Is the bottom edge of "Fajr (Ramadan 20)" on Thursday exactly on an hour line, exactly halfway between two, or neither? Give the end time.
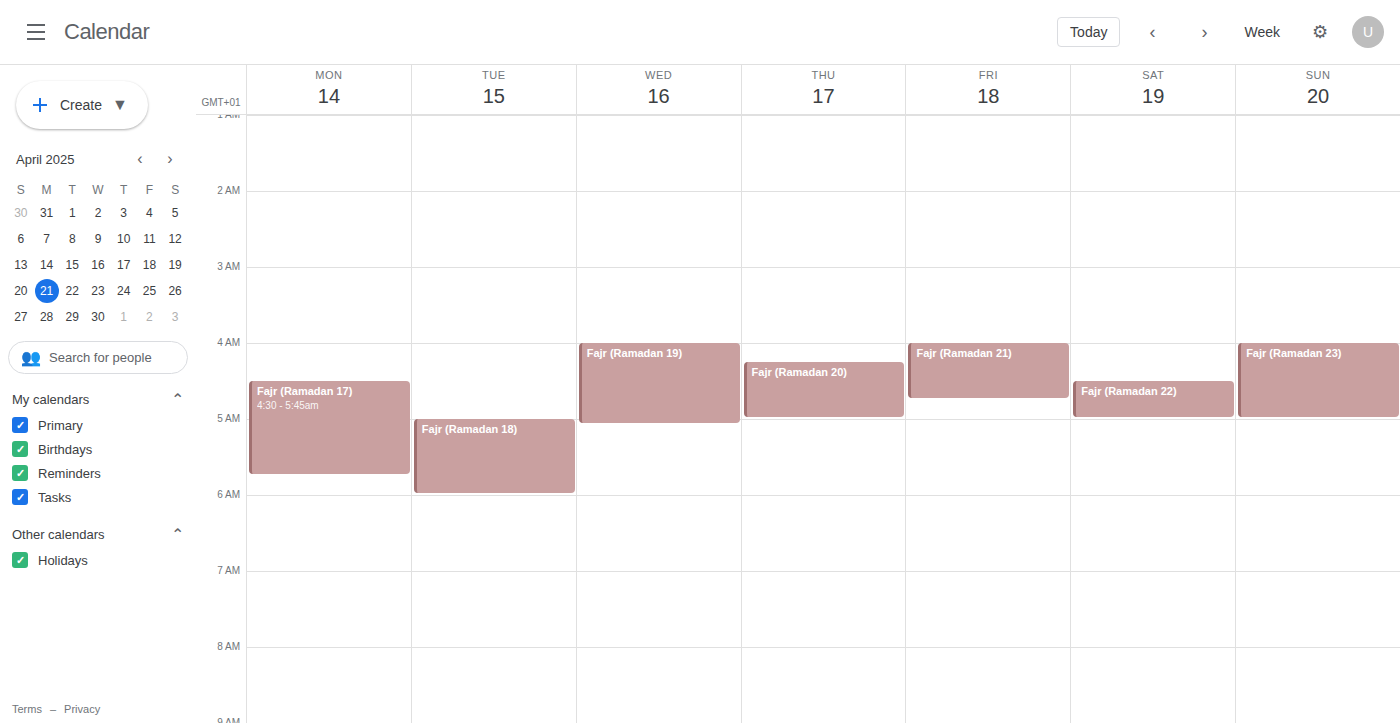
5:00 AM -- exactly on the 5 AM line.